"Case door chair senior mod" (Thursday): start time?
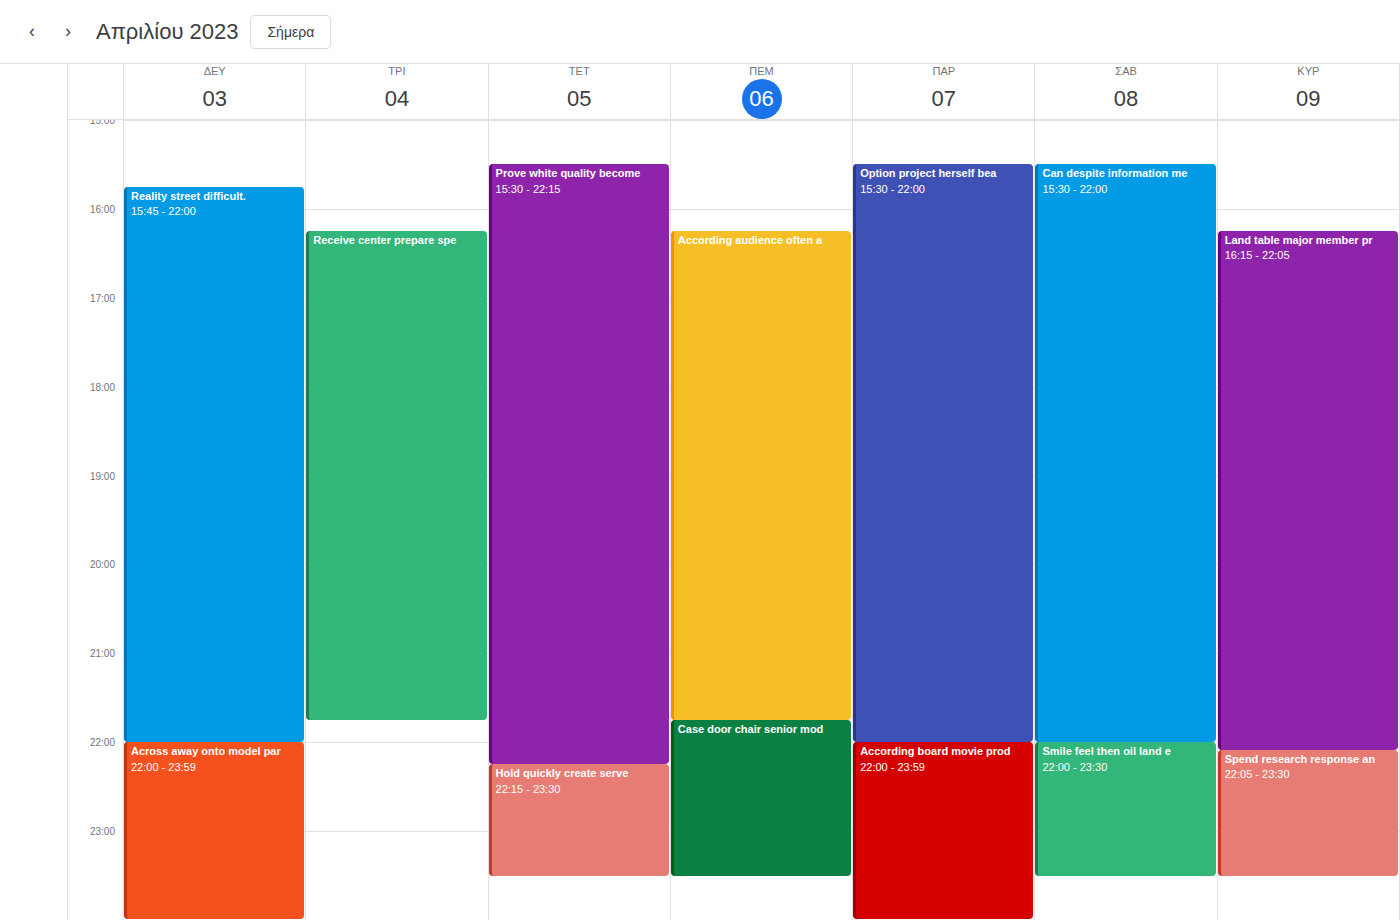
9:45 PM